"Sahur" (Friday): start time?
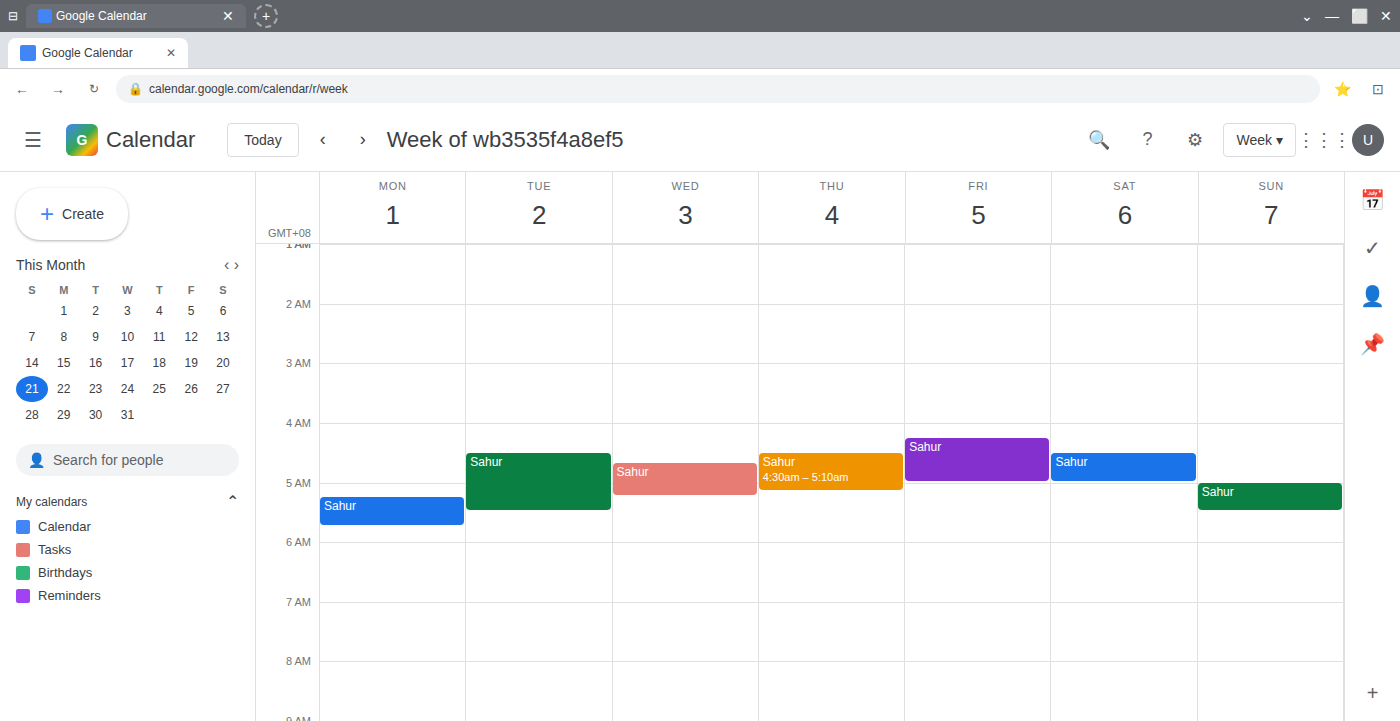
4:15 AM